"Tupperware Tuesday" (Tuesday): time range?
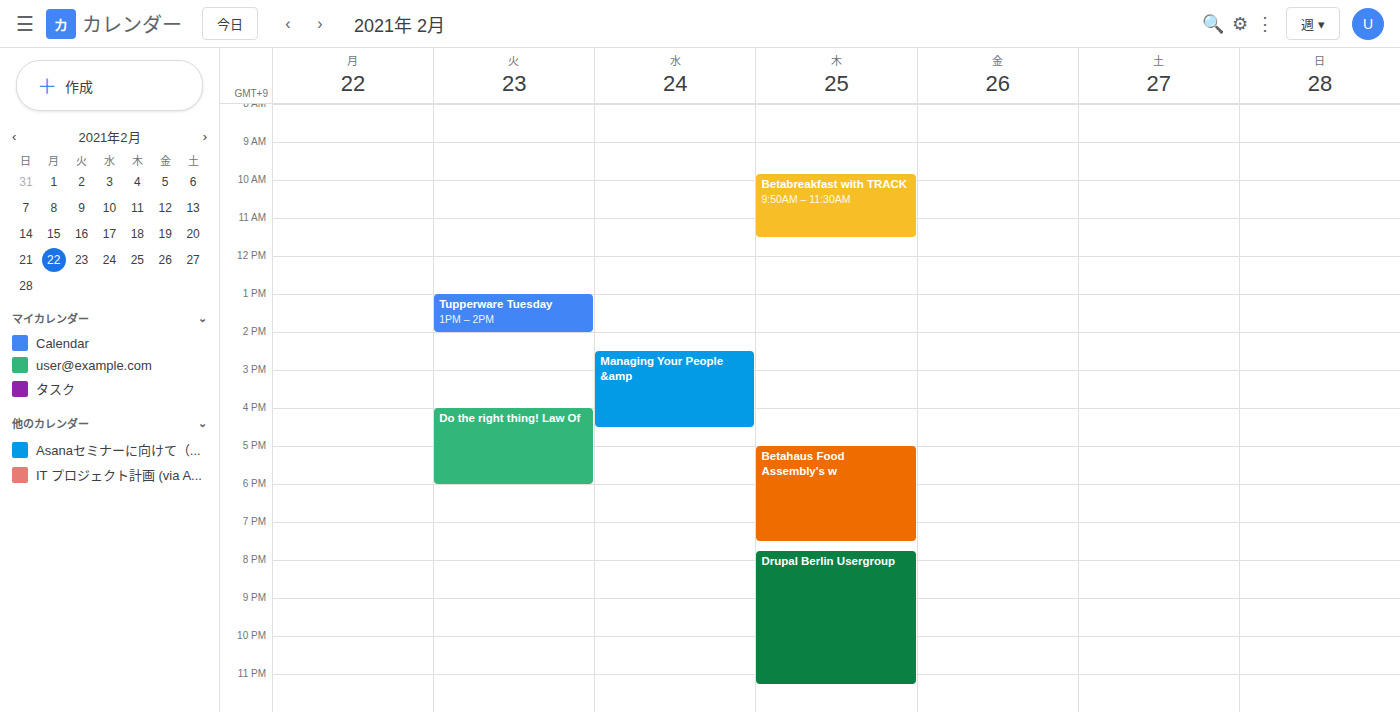
13:00 to 14:00